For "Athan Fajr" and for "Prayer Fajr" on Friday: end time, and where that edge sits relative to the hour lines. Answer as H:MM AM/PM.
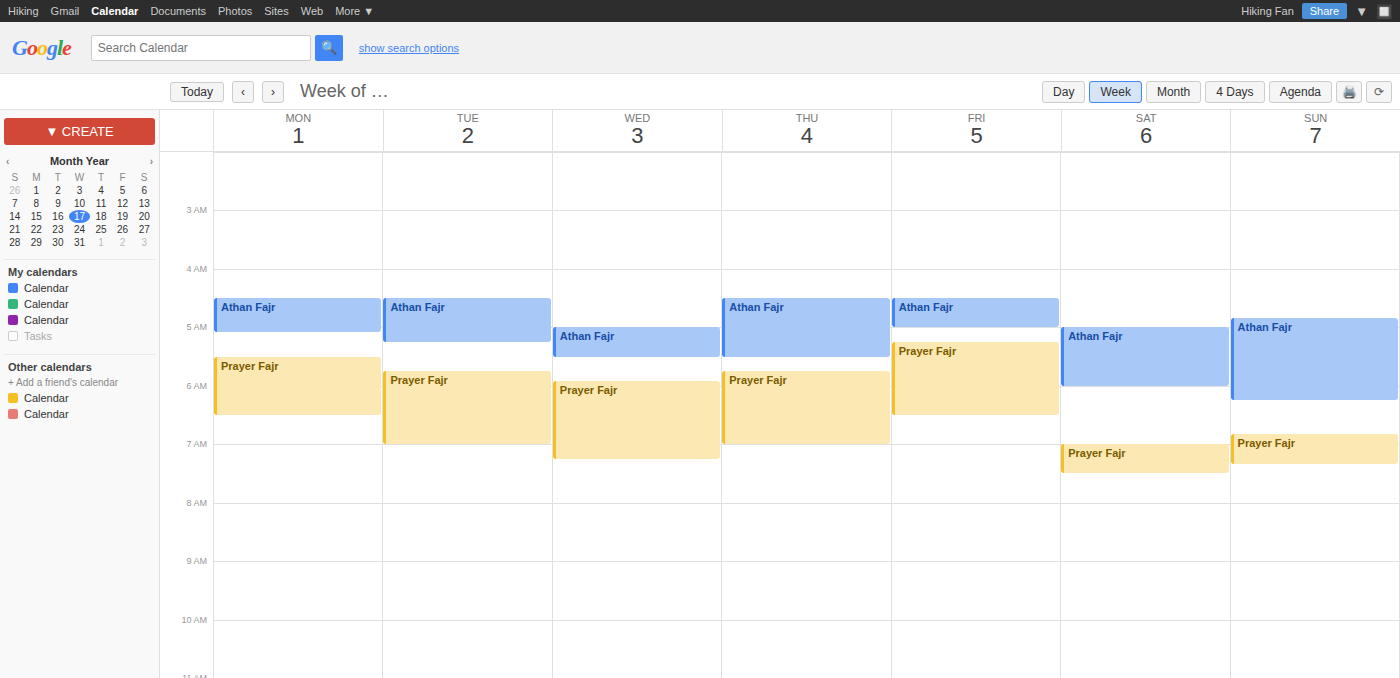
"Athan Fajr": 5:00 AM, exactly on the 5 AM line. "Prayer Fajr": 6:30 AM, halfway between the 6 AM and 7 AM lines.